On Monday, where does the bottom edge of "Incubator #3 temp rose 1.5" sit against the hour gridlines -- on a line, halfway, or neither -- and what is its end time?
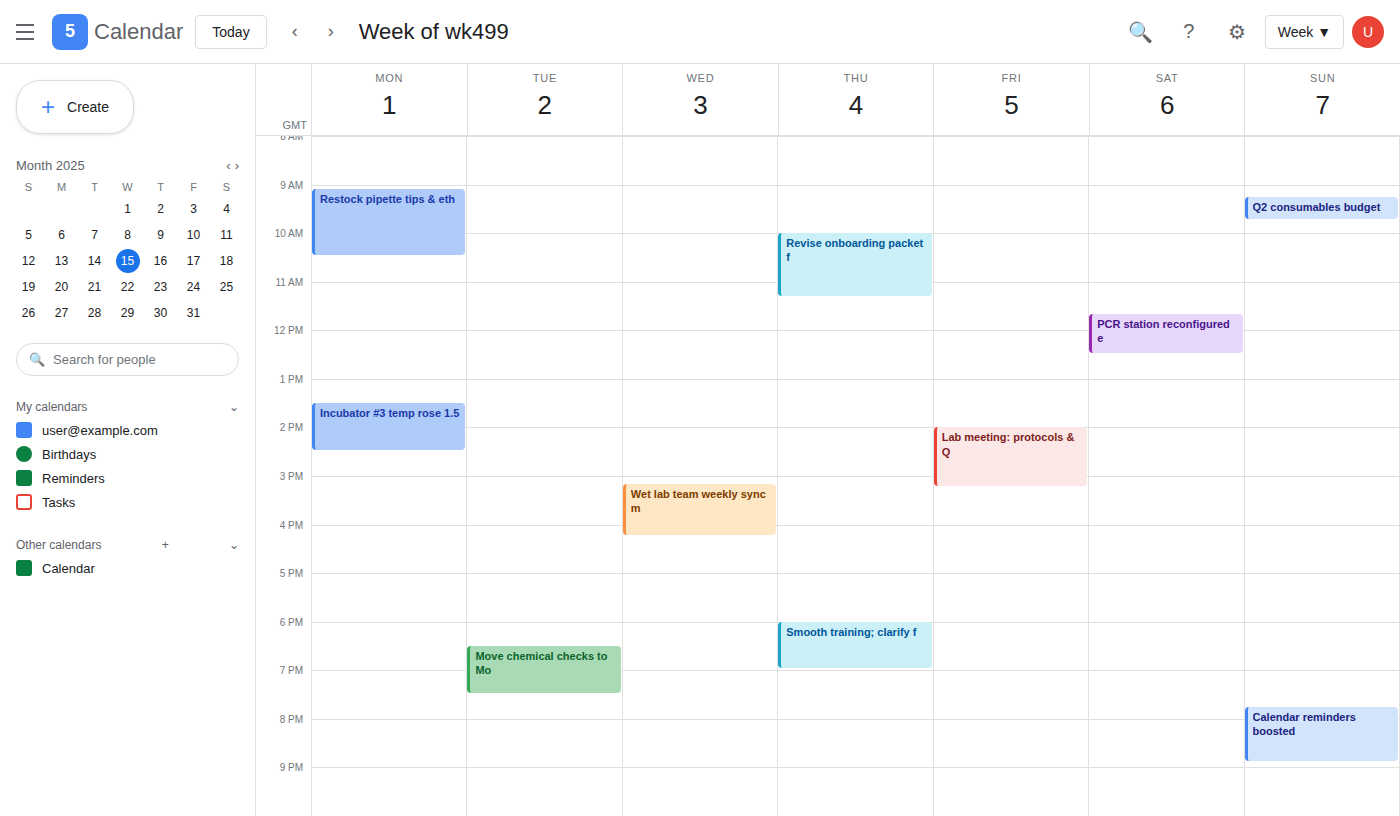
2:30 PM -- halfway between the 2 PM and 3 PM lines.